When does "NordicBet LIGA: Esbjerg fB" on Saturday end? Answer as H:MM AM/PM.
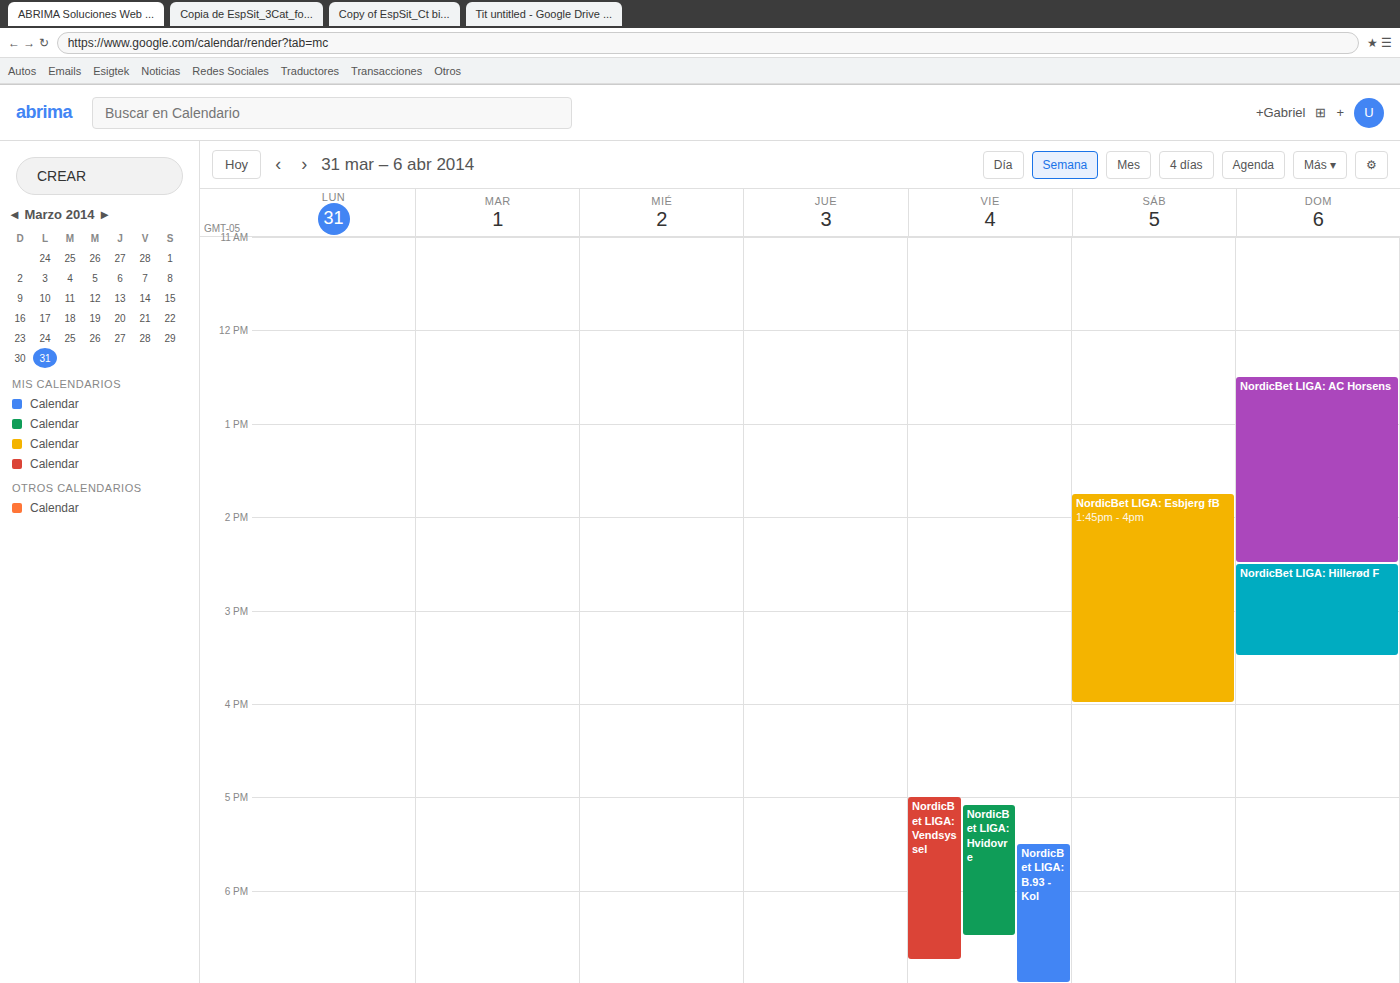
4:00 PM